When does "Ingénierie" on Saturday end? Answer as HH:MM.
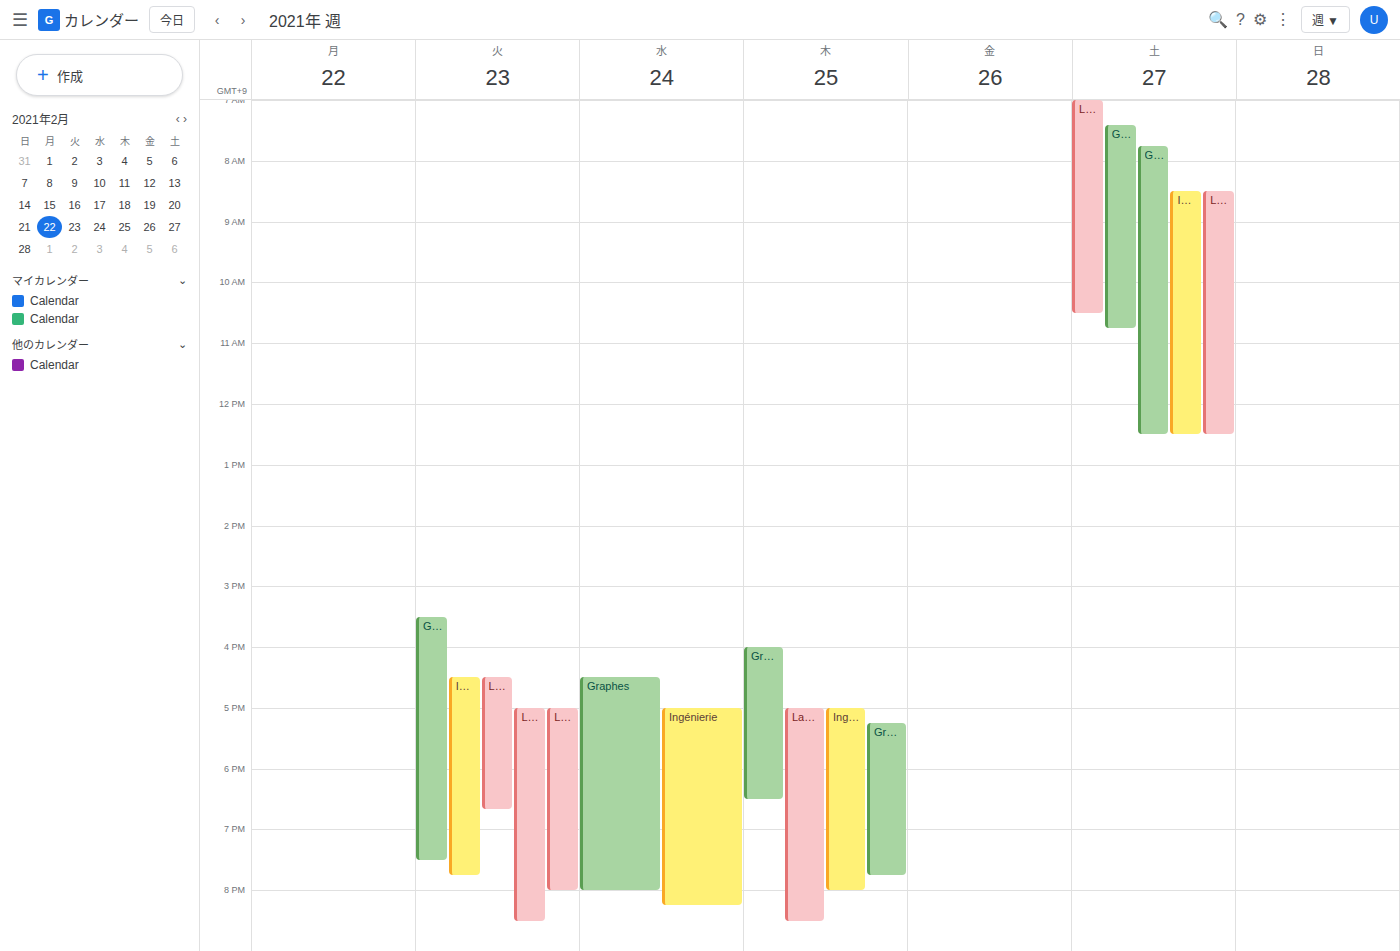
12:30